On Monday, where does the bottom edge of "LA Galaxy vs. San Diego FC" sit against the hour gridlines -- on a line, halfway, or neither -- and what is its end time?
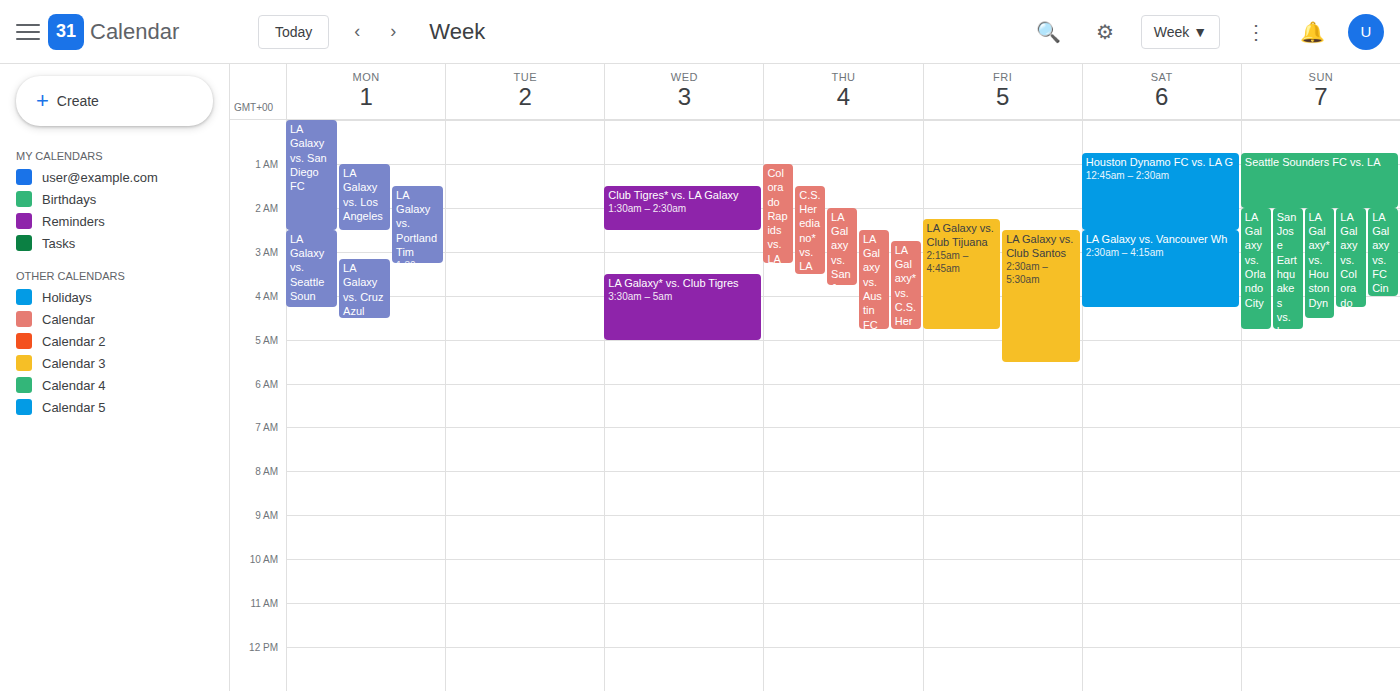
2:30 AM -- halfway between the 2 AM and 3 AM lines.